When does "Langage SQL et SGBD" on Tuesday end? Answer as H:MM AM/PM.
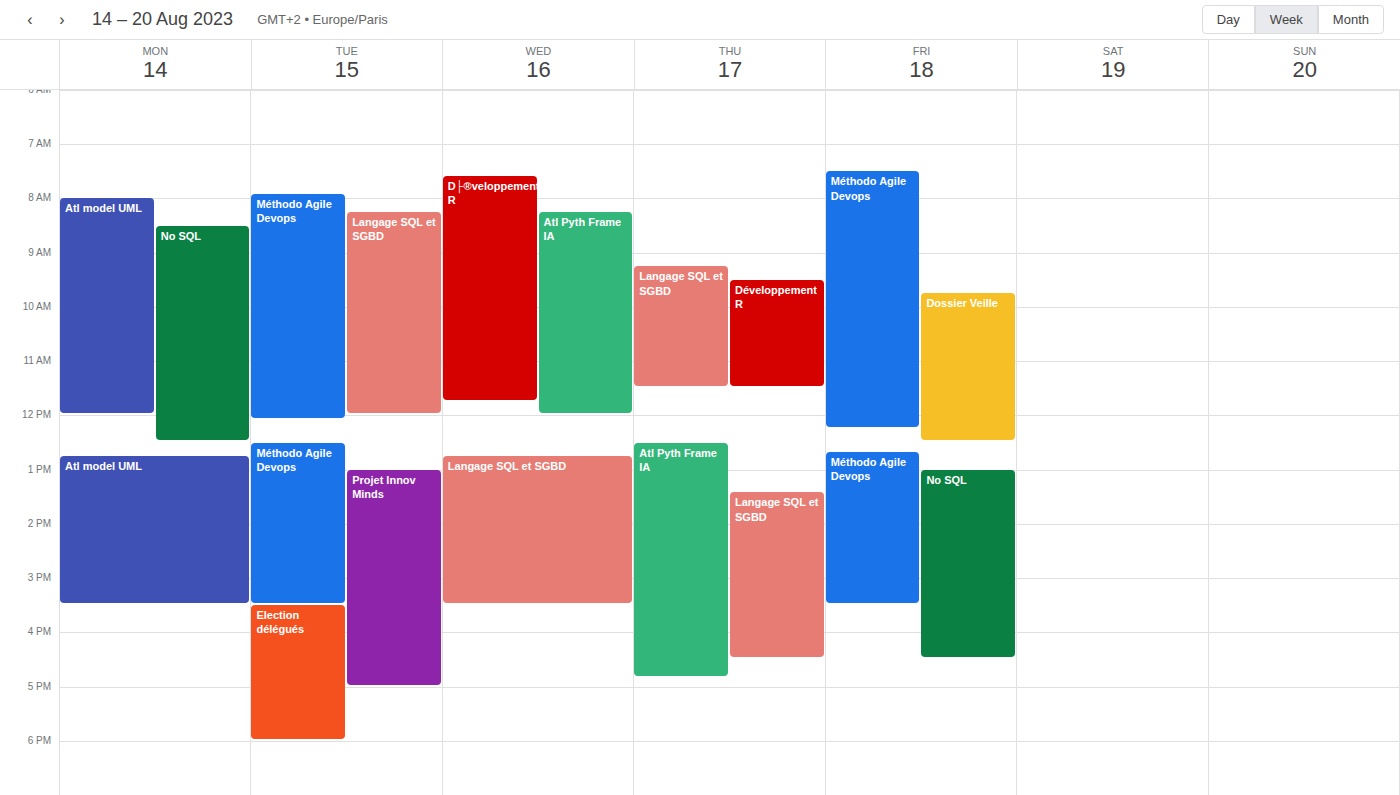
12:00 PM